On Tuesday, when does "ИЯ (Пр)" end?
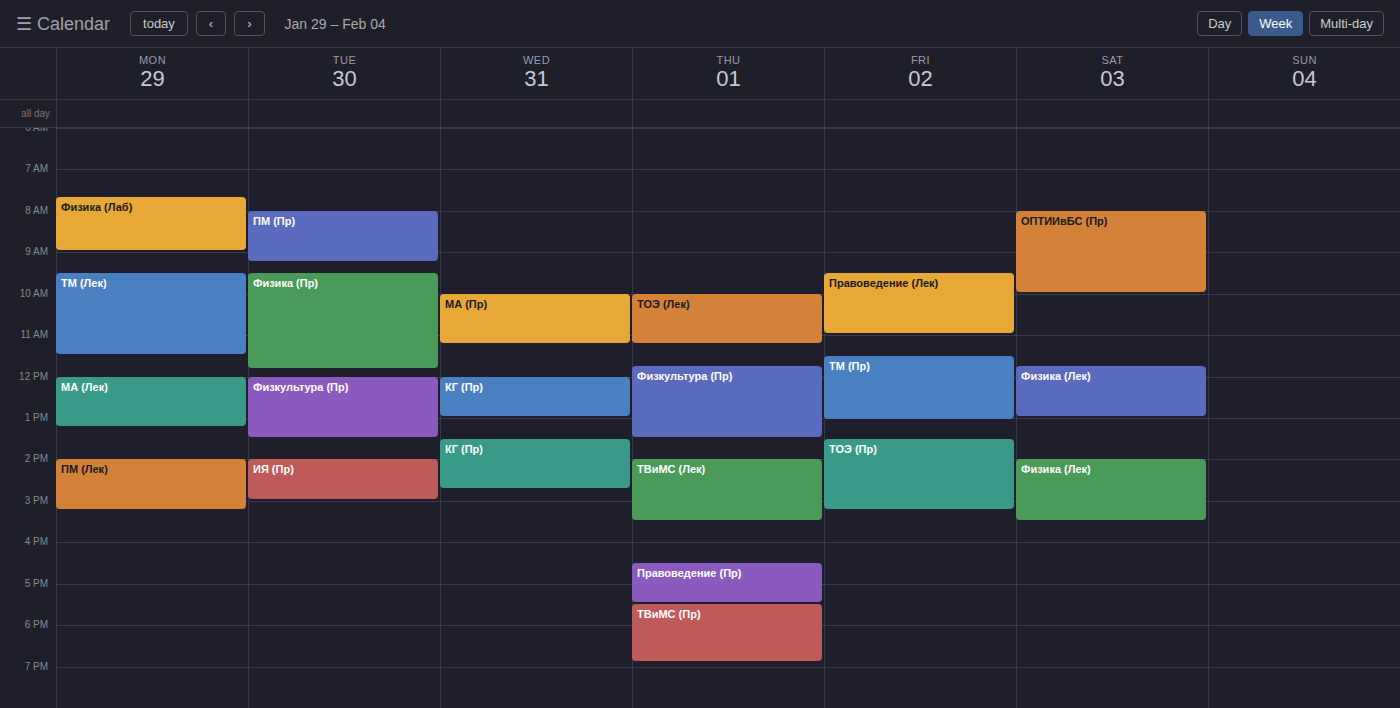
3:00 PM